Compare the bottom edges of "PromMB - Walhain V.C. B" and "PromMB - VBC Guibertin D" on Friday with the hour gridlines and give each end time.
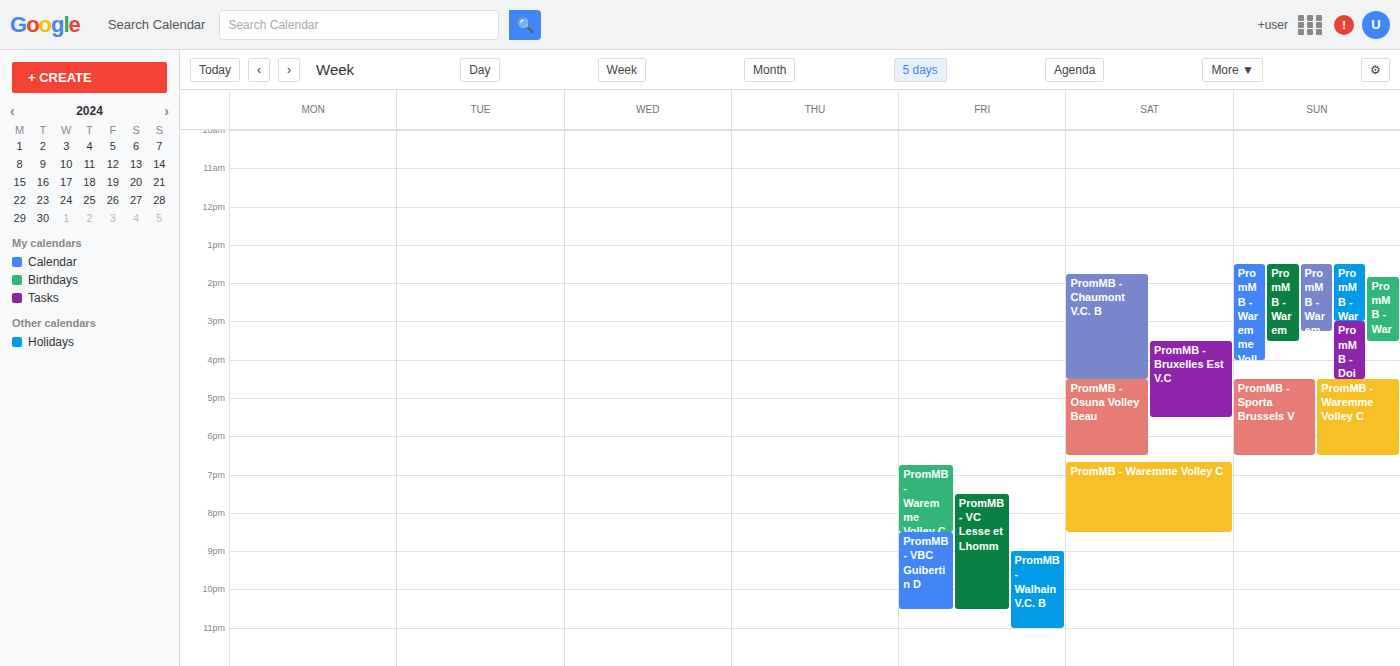
"PromMB - Walhain V.C. B": 11:00 PM, exactly on the 11 PM line. "PromMB - VBC Guibertin D": 10:30 PM, halfway between the 10 PM and 11 PM lines.